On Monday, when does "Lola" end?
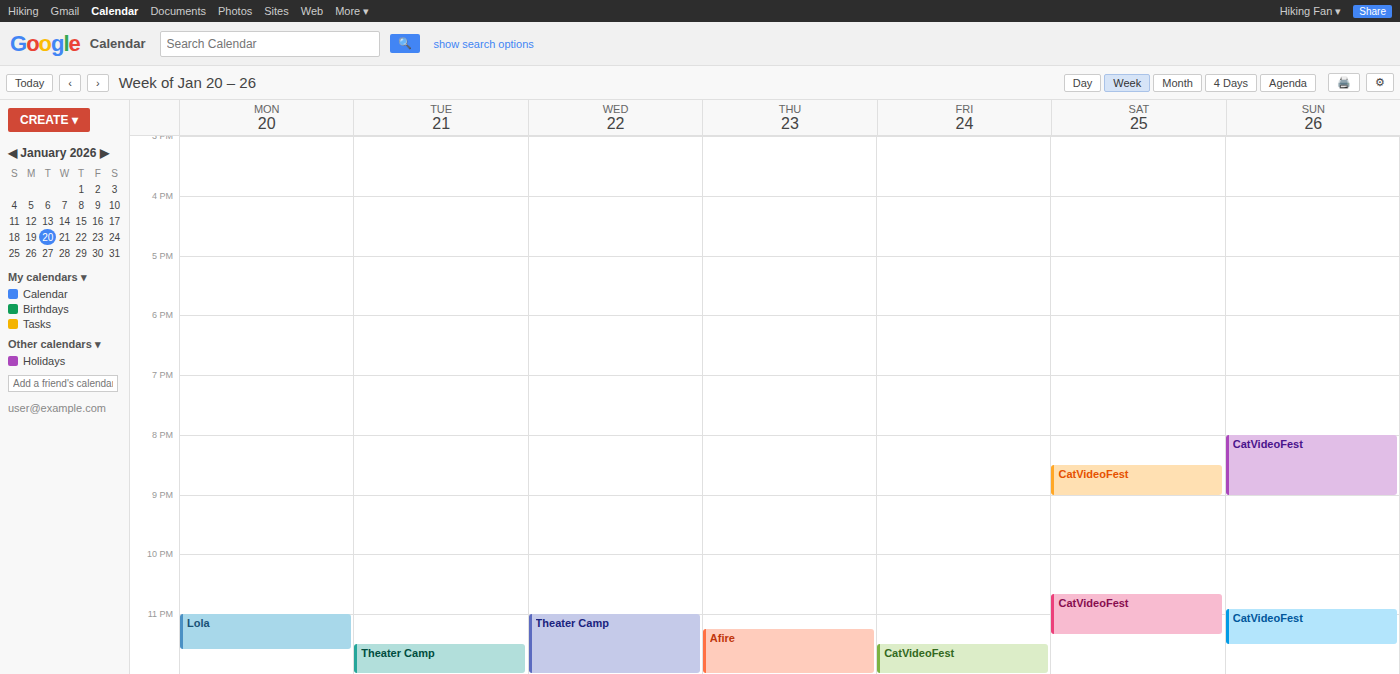
11:35 PM